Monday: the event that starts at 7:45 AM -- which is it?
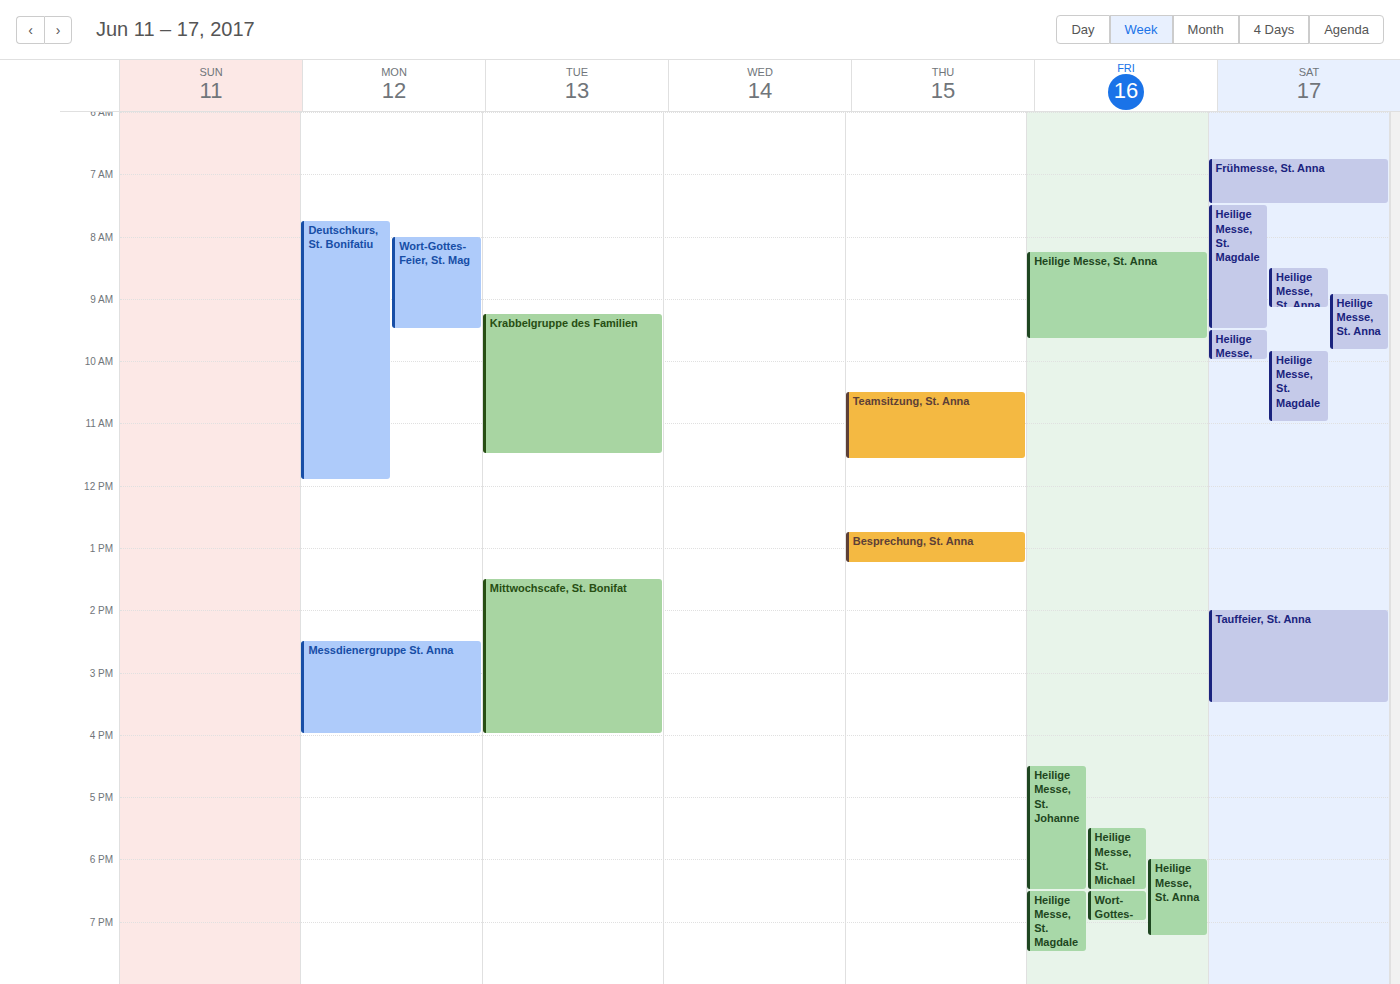
"Deutschkurs, St. Bonifatiu"